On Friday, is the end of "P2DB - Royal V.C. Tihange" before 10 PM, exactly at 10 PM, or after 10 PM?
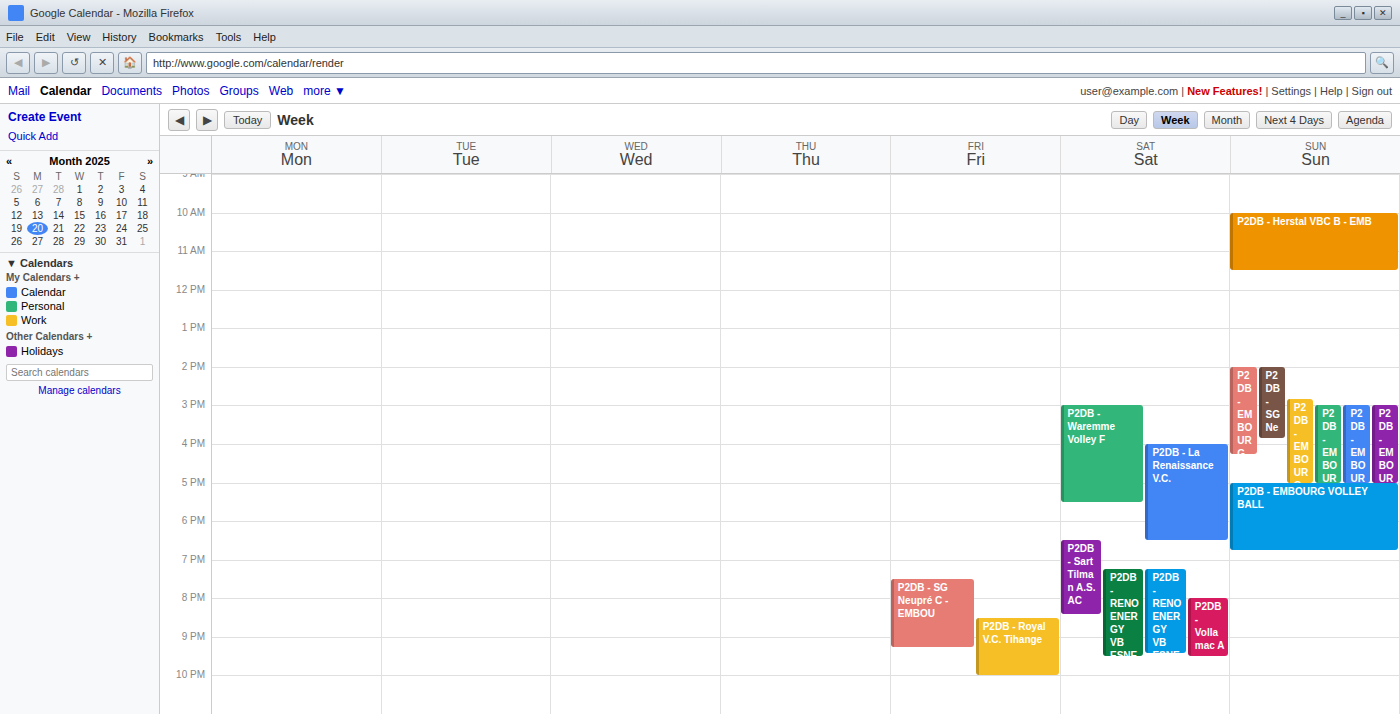
10:00 PM -- exactly at 10 PM, on the 10 PM line.